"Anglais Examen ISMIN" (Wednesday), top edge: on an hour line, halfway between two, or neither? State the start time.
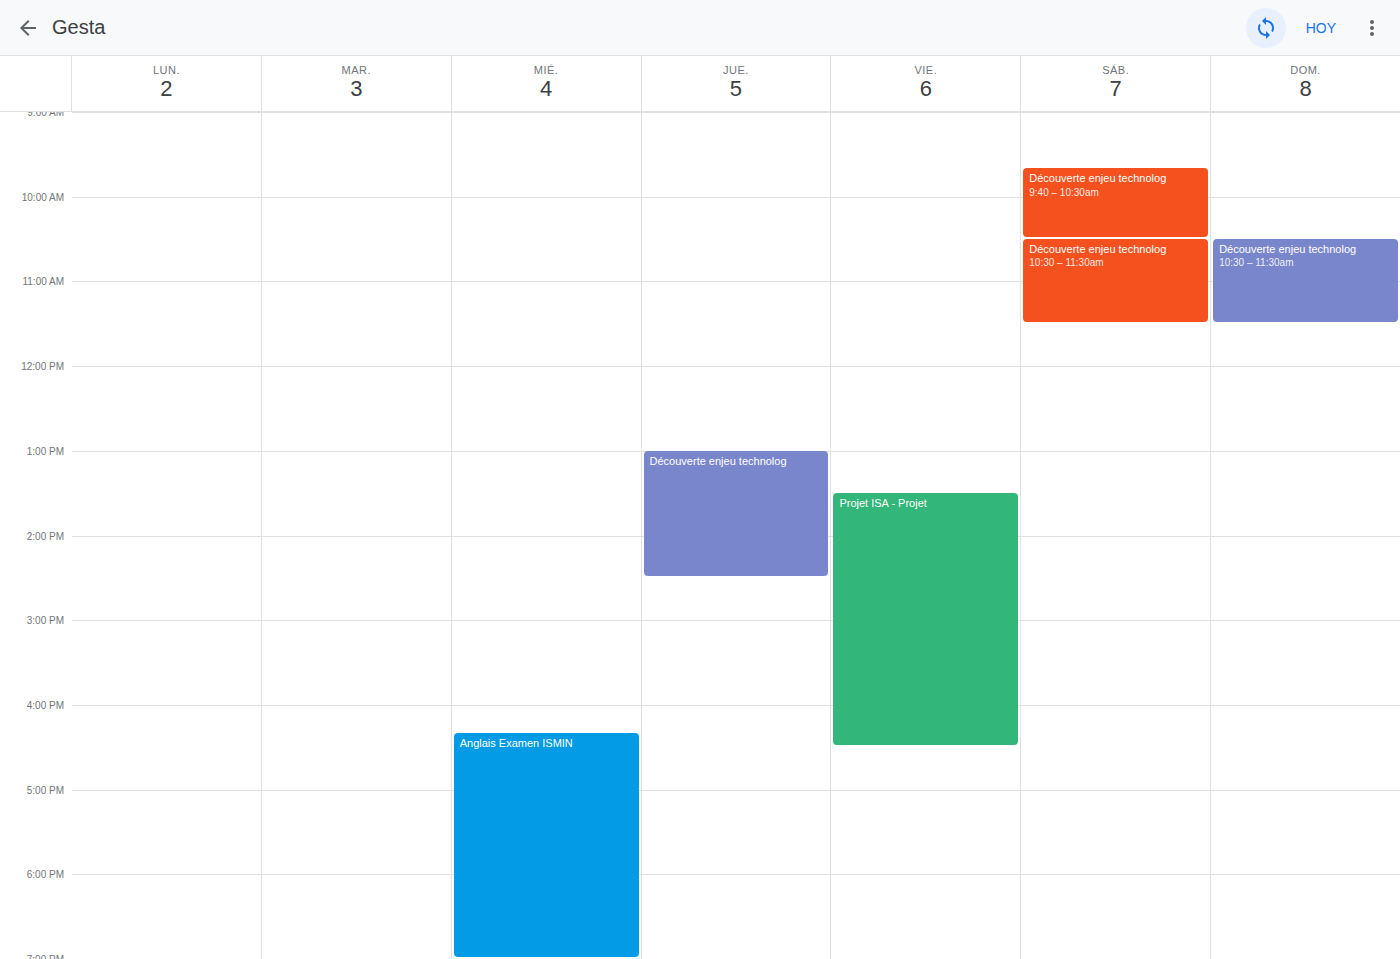
16:20 -- neither: 20 minutes below the 16:00 line and 40 minutes above the 17:00 line.